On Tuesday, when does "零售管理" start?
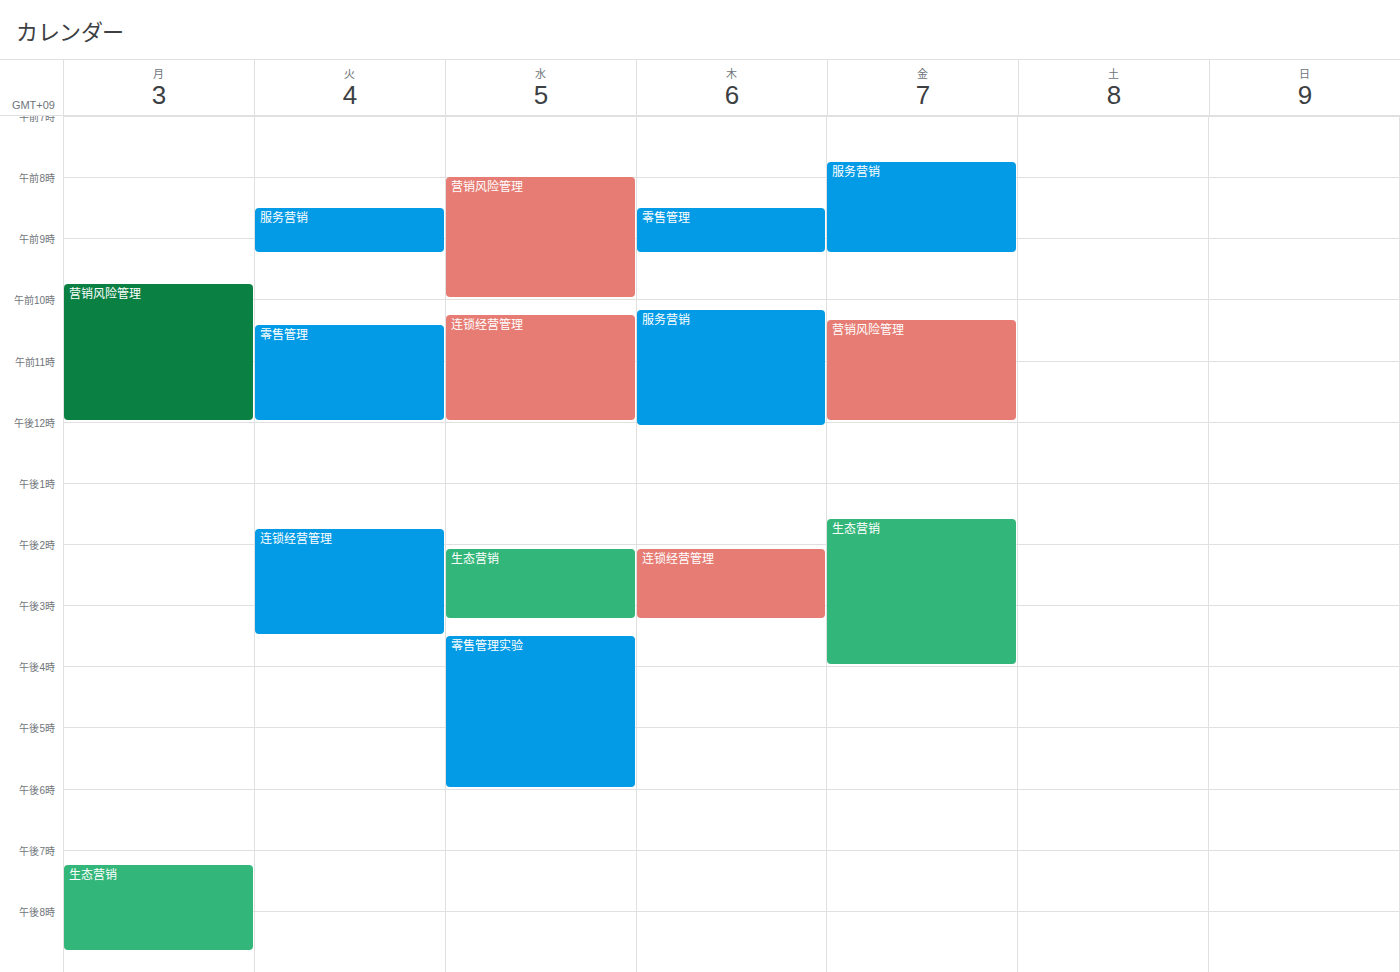
10:25 AM